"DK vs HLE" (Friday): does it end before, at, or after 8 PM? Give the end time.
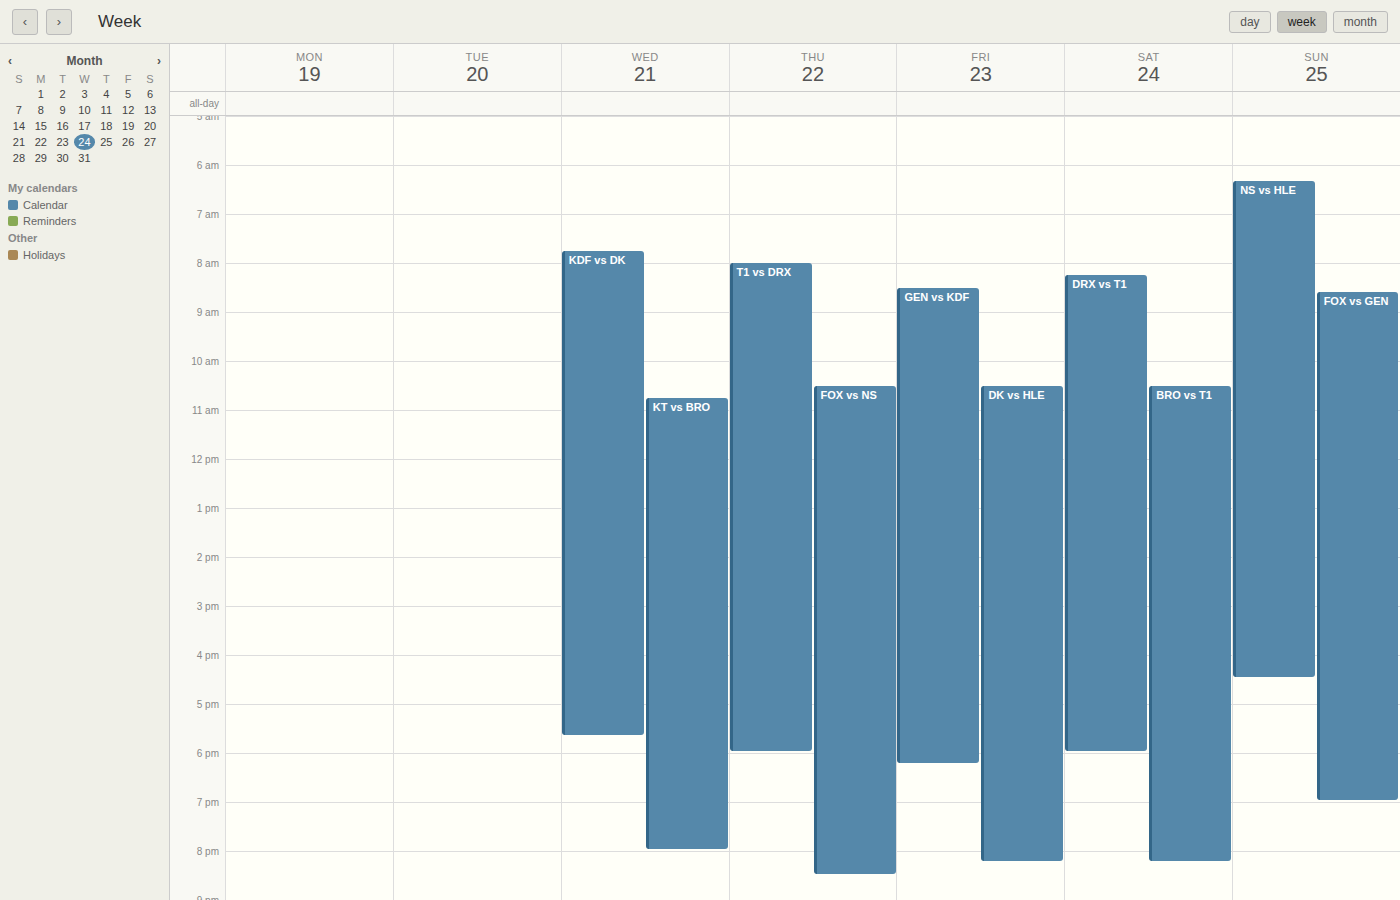
8:15 PM -- after 8 PM, 15 minutes below the 8 PM line.